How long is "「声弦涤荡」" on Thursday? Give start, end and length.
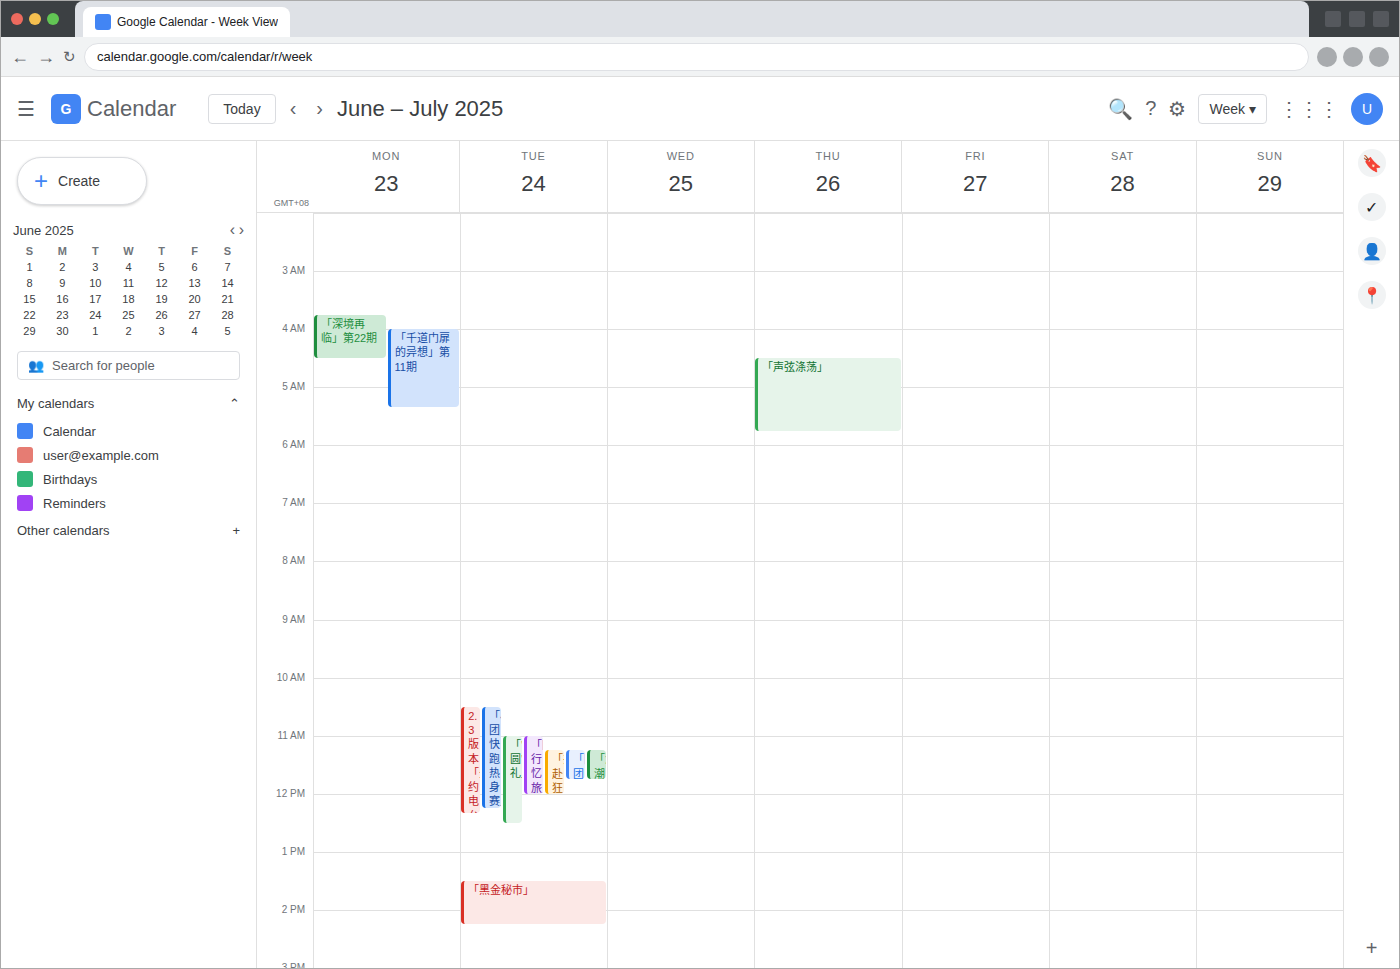
4:30 AM to 5:45 AM, 1 hour 15 minutes